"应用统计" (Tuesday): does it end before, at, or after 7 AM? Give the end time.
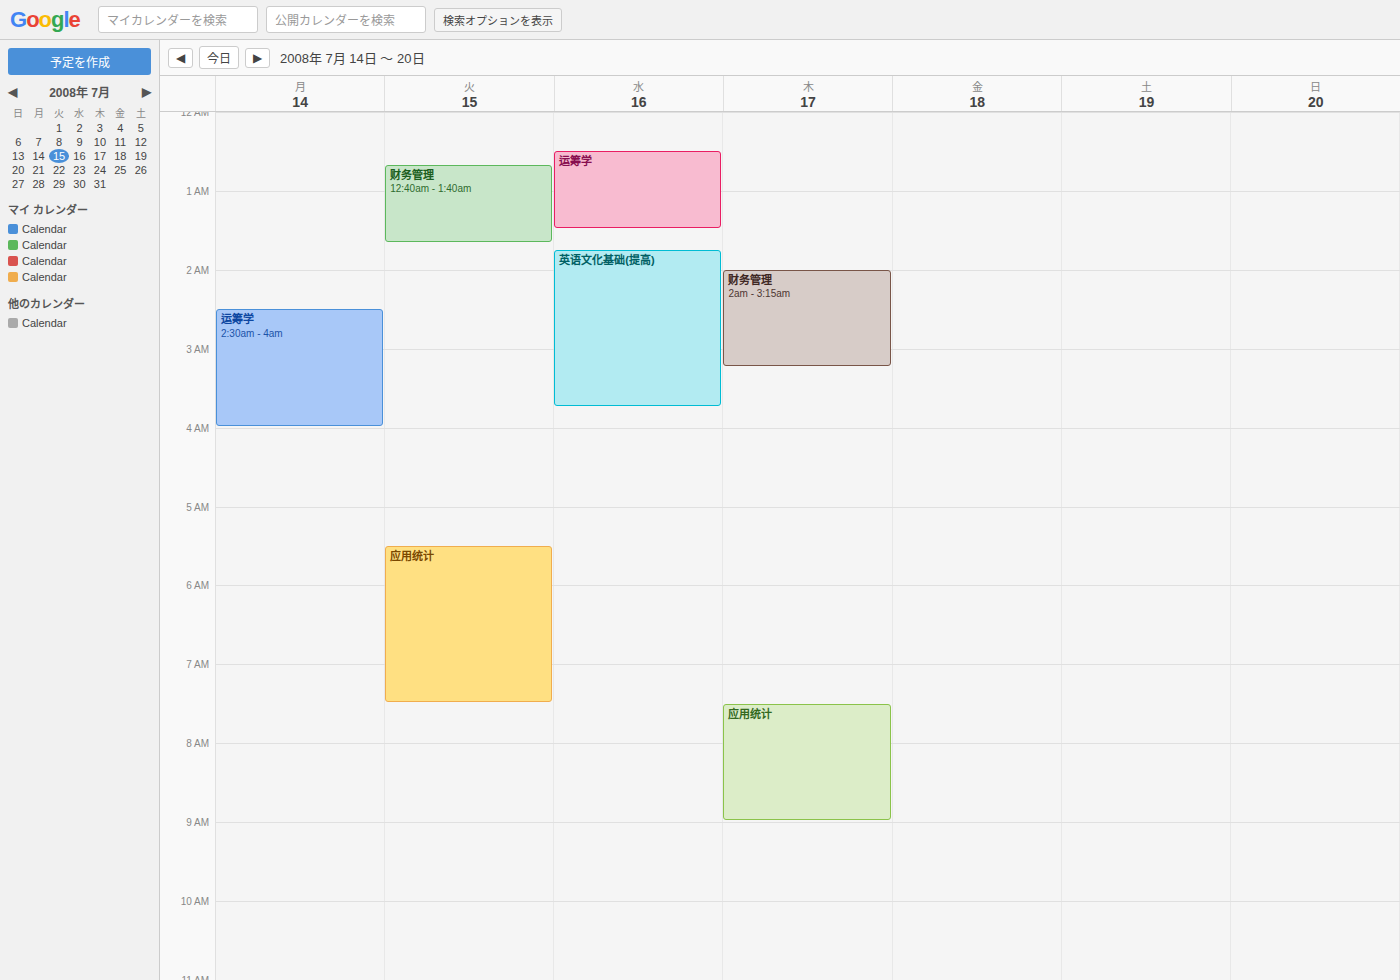
7:30 AM -- after 7 AM, 30 minutes below the 7 AM line.